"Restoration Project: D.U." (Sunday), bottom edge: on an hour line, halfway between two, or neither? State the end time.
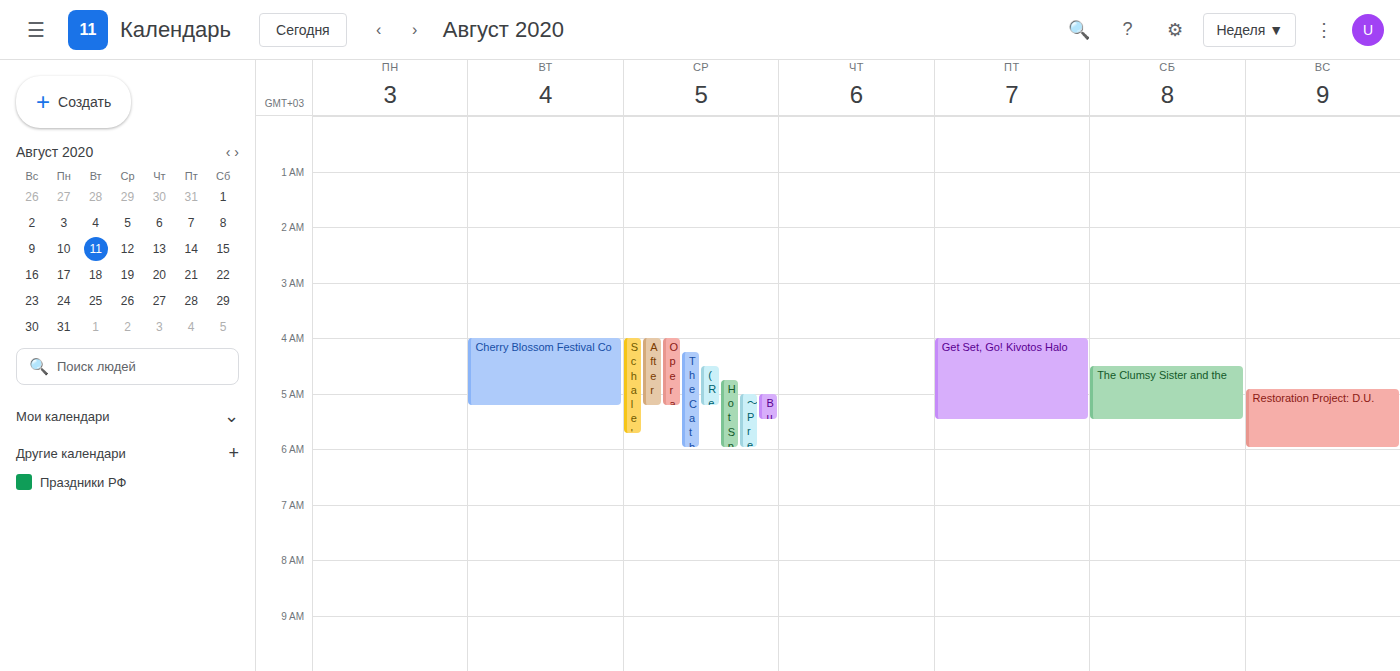
6:00 AM -- exactly on the 6 AM line.